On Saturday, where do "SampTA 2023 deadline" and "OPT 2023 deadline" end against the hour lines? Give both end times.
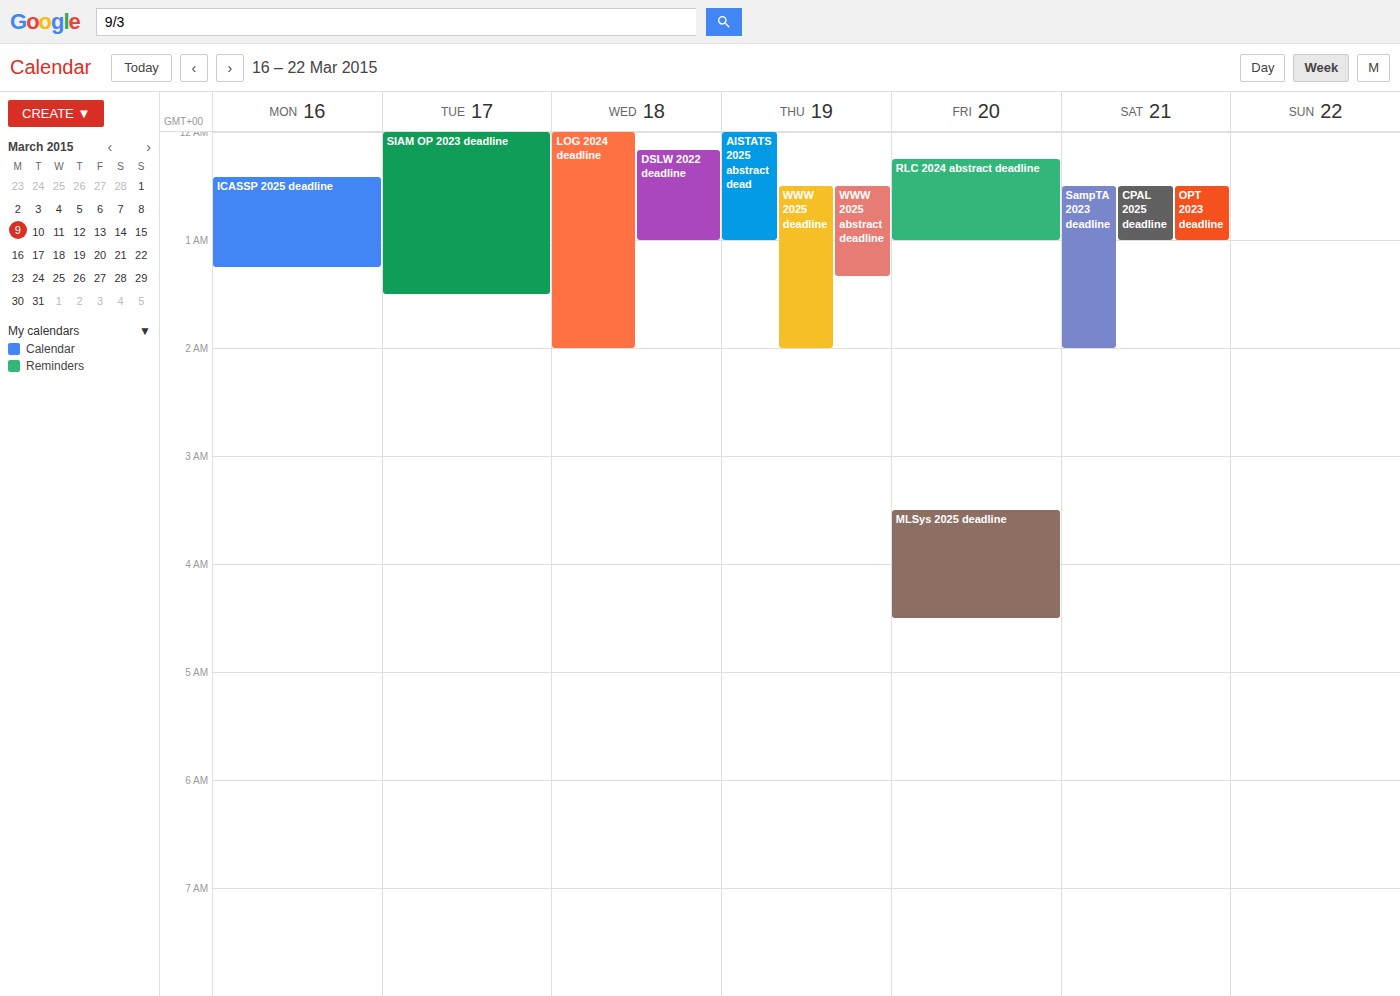
"SampTA 2023 deadline": 2:00 AM, exactly on the 2 AM line. "OPT 2023 deadline": 1:00 AM, exactly on the 1 AM line.